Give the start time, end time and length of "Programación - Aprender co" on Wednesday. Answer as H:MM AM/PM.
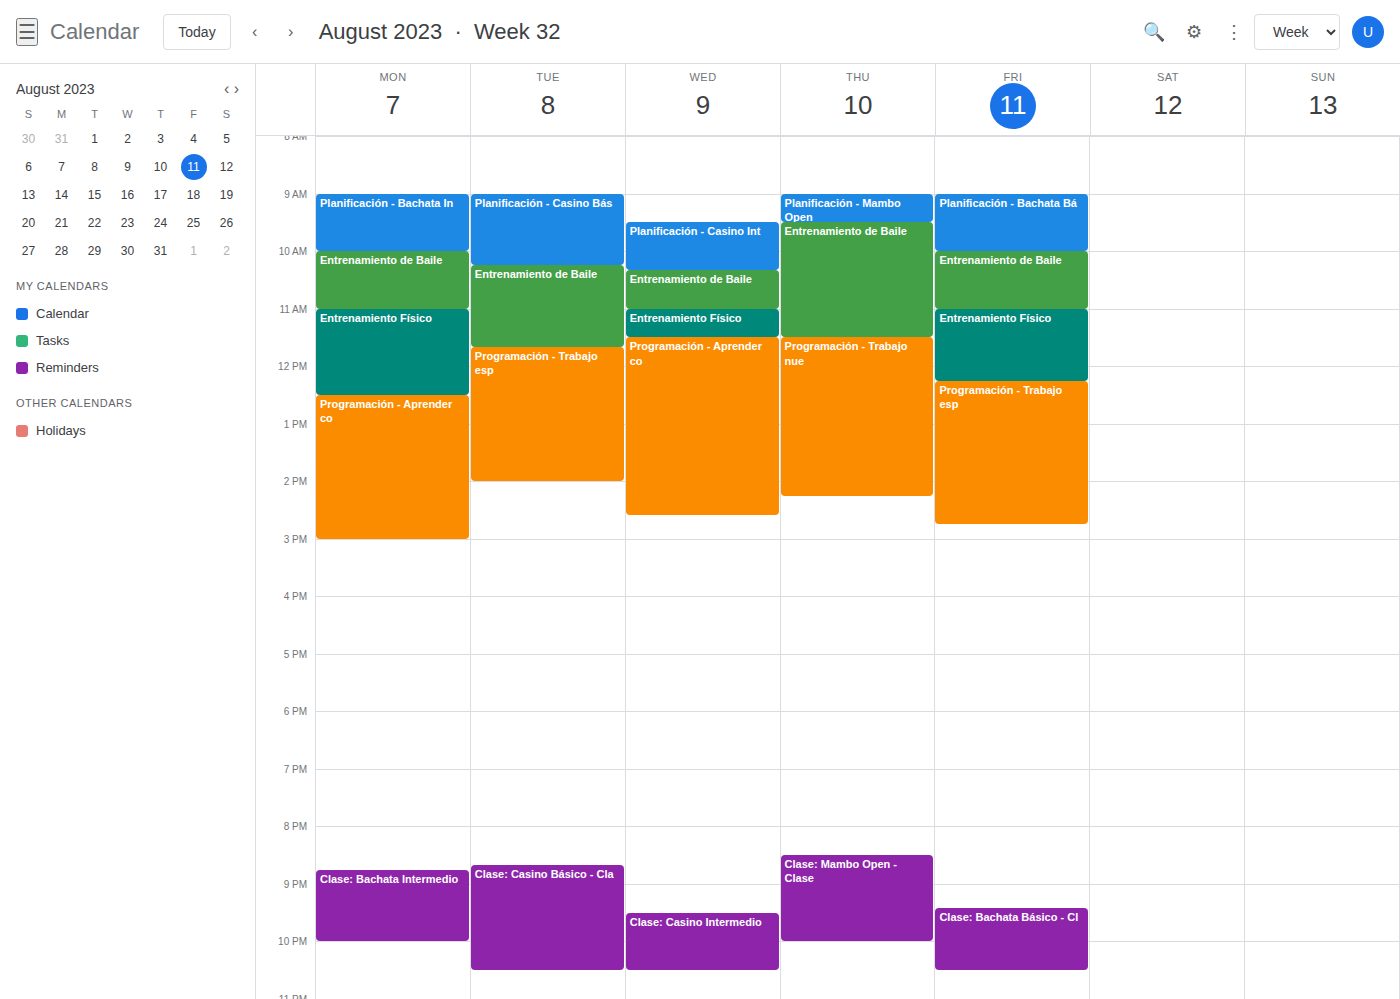
11:30 AM to 2:35 PM, 3 hours 5 minutes